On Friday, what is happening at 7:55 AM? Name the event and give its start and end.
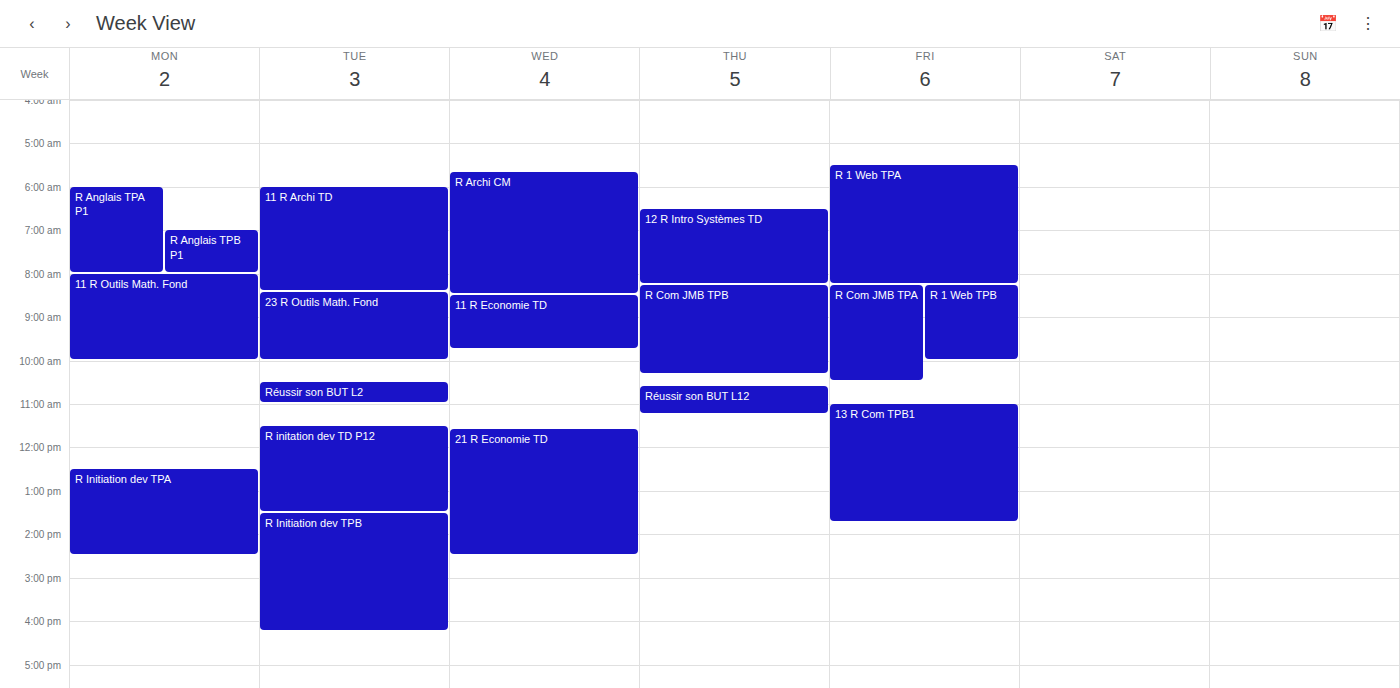
"R 1 Web TPA", 5:30 AM to 8:15 AM